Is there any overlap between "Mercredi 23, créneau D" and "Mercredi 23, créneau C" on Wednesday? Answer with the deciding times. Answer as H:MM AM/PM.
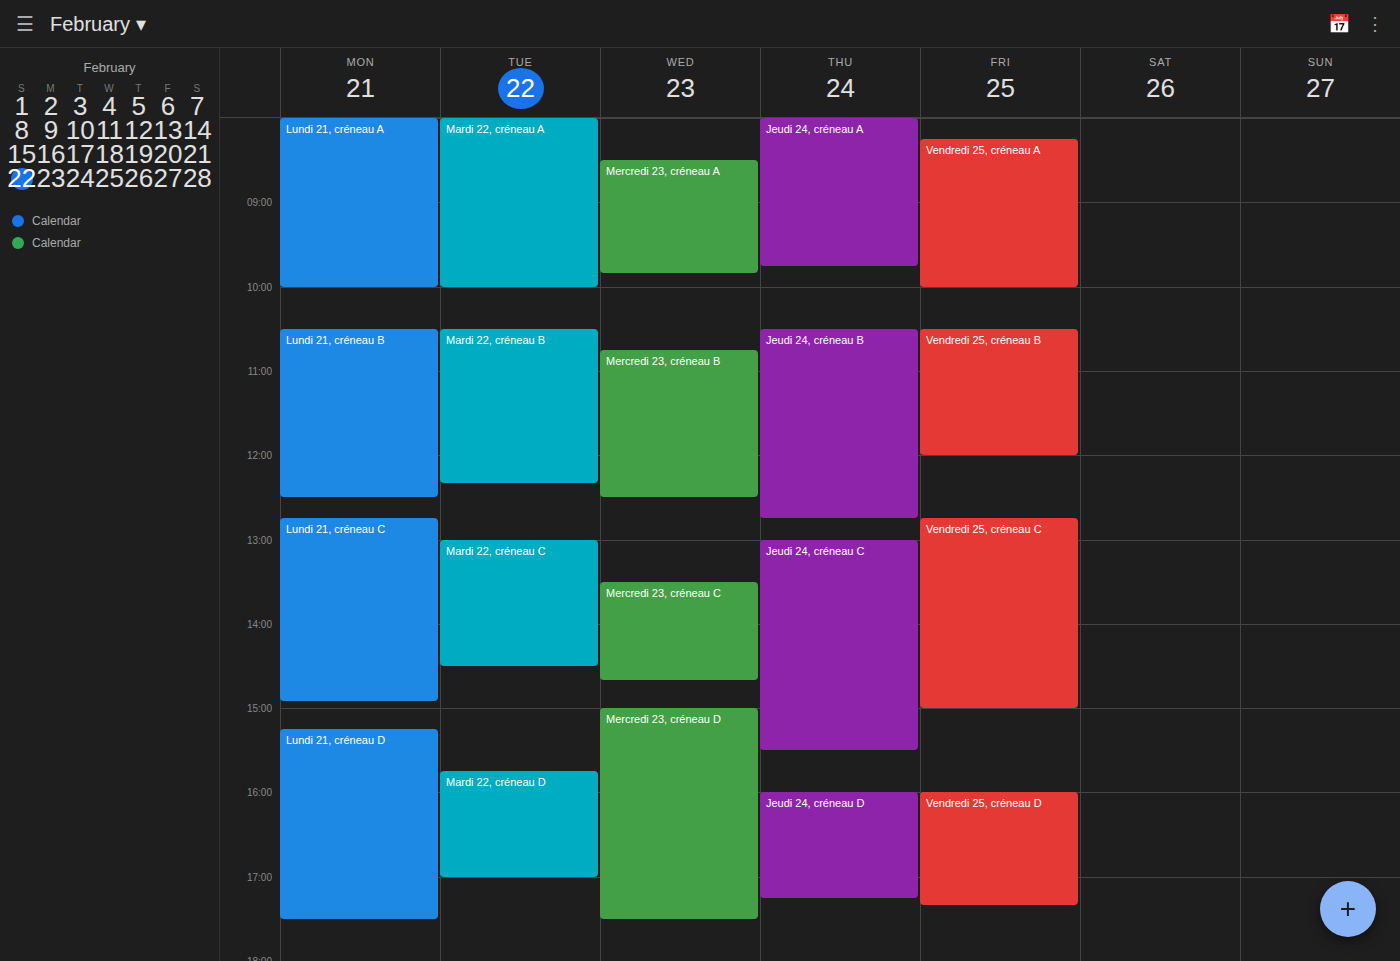
"Mercredi 23, créneau C" ends at 2:40 PM and "Mercredi 23, créneau D" starts at 3:00 PM -- no overlap.